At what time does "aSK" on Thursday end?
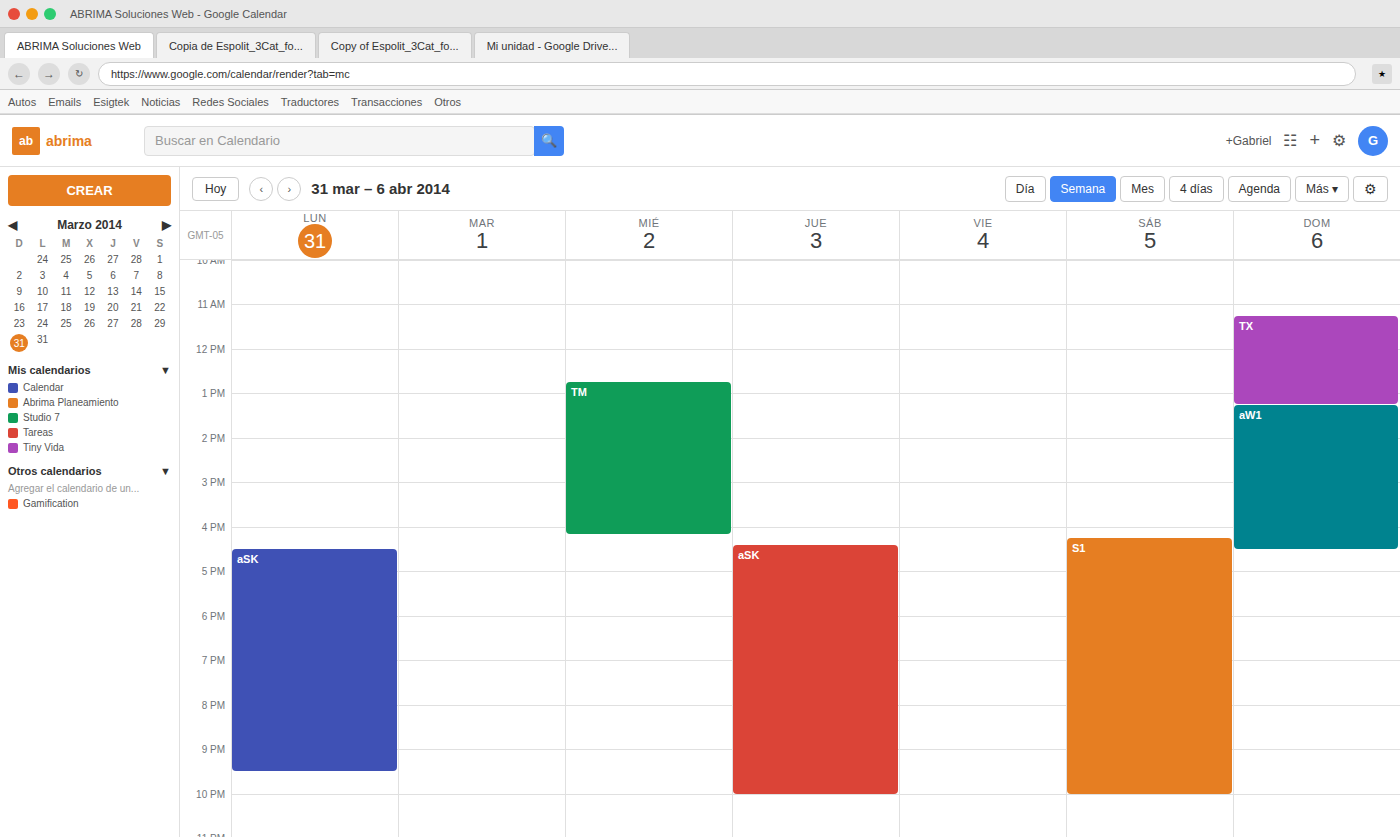
10:00 PM